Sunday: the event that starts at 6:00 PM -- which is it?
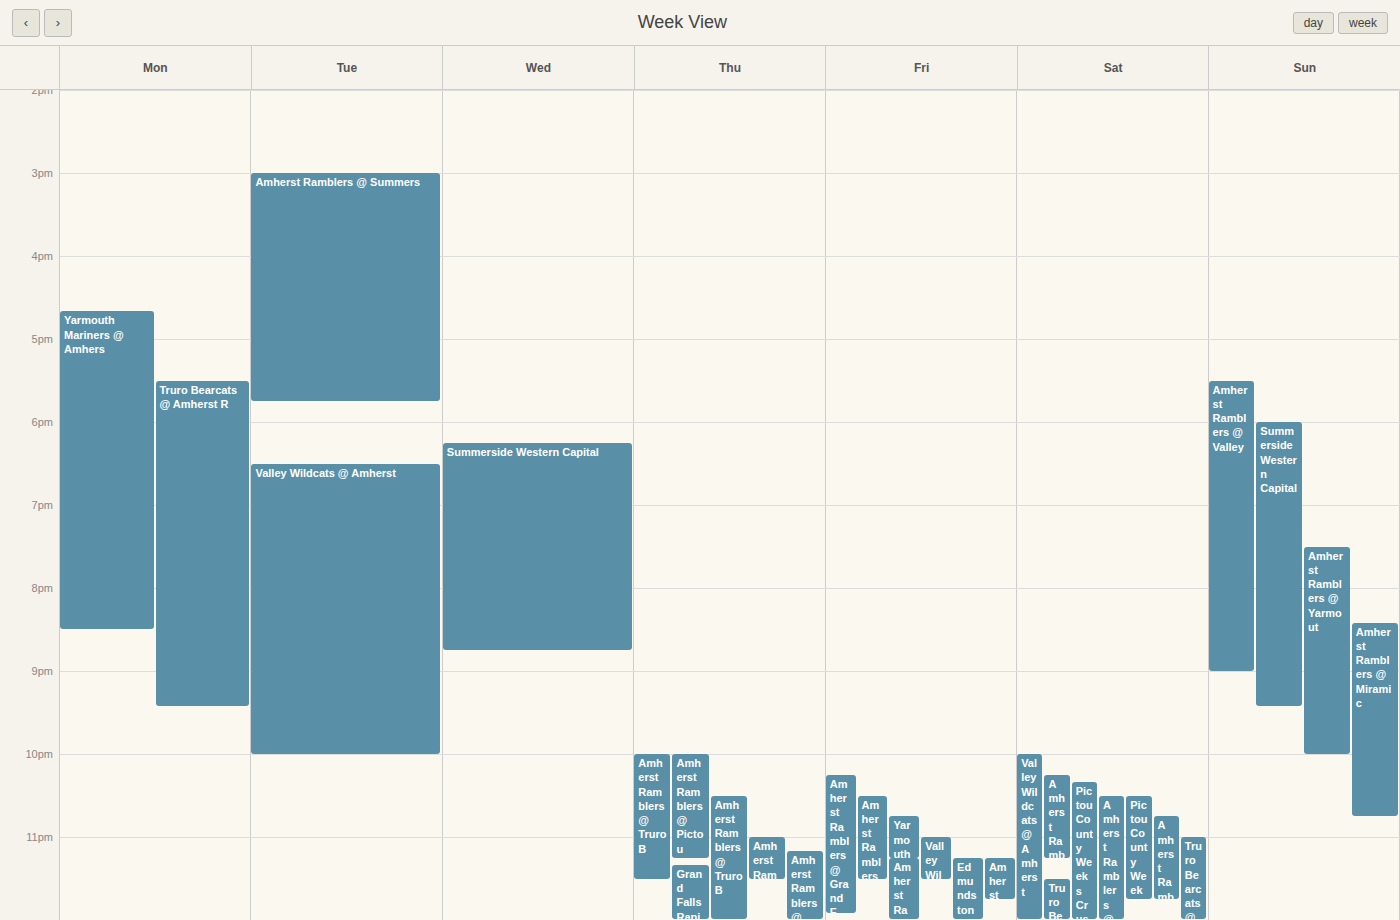
"Summerside Western Capital"